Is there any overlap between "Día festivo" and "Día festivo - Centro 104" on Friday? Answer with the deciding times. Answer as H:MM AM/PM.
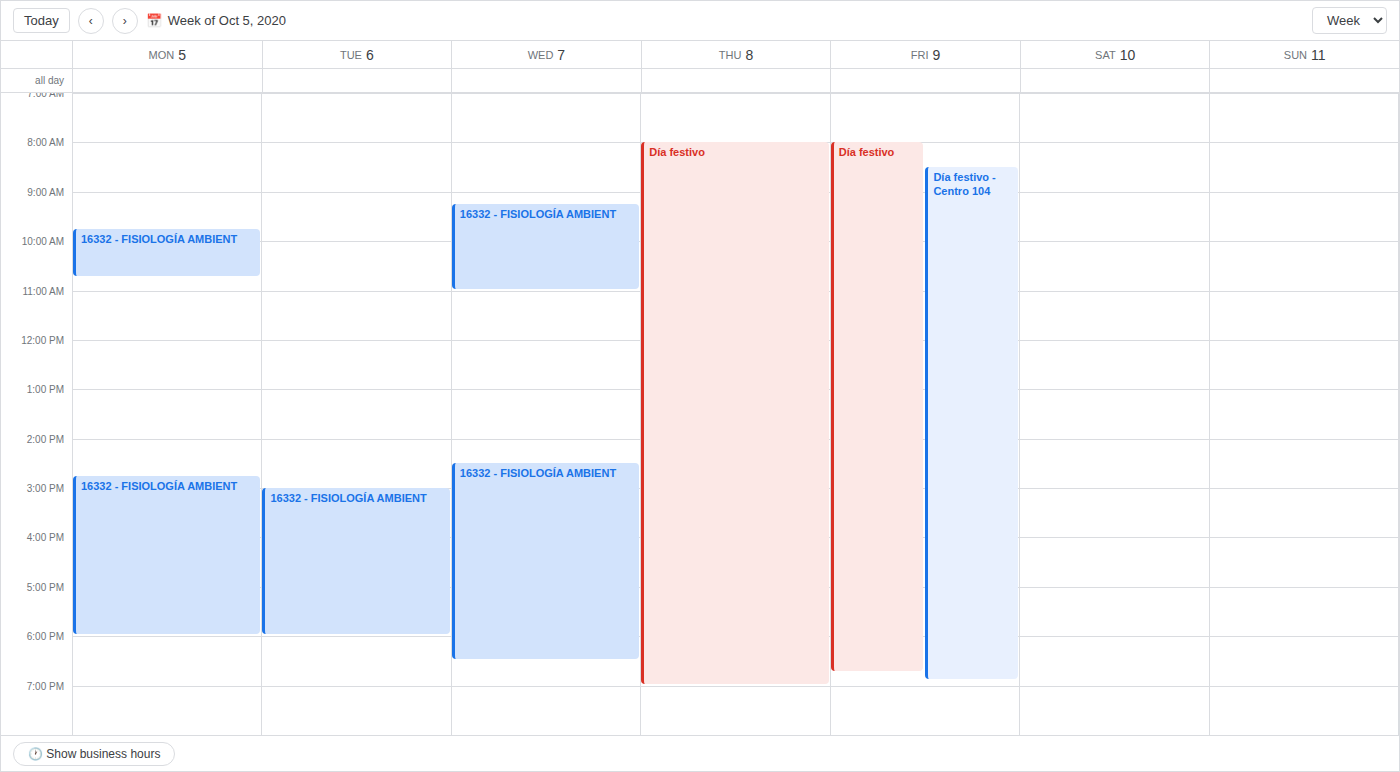
"Día festivo - Centro 104" starts at 8:30 AM, before "Día festivo" ends at 6:45 PM -- they overlap.